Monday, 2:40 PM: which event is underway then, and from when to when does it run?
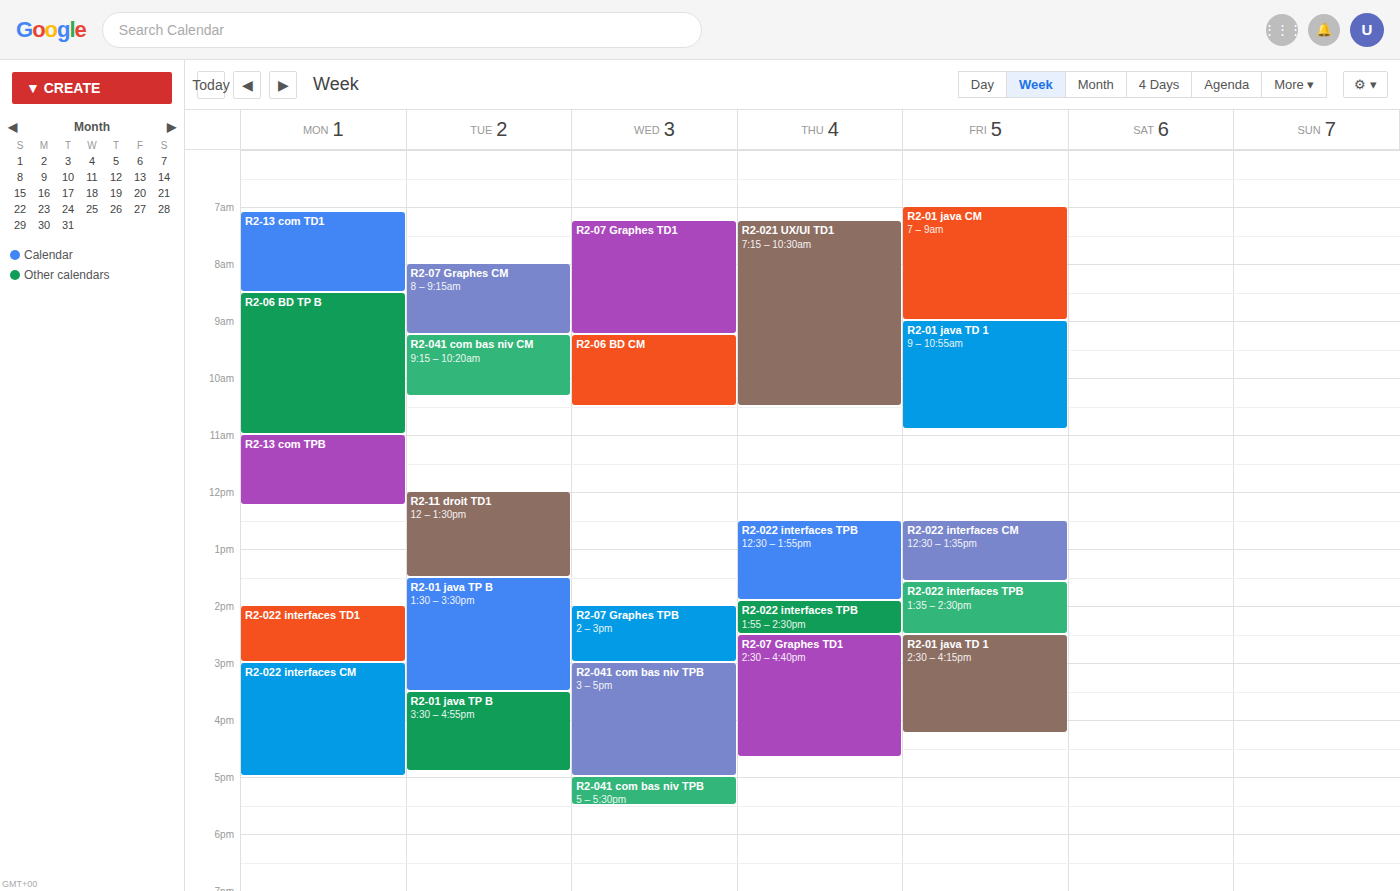
"R2-022 interfaces TD1", 2:00 PM to 3:00 PM